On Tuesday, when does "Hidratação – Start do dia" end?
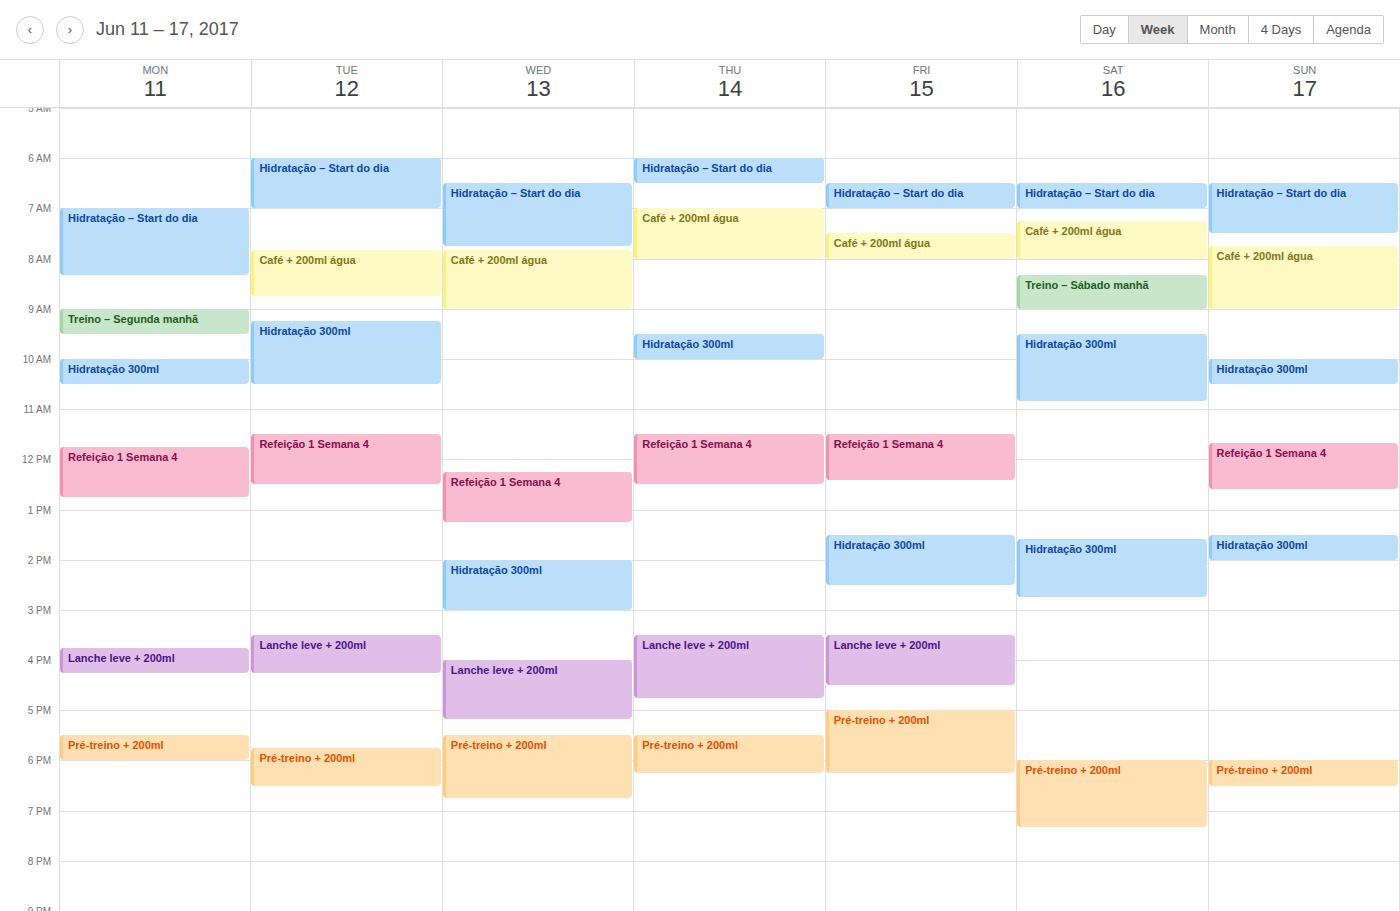
7:00 AM